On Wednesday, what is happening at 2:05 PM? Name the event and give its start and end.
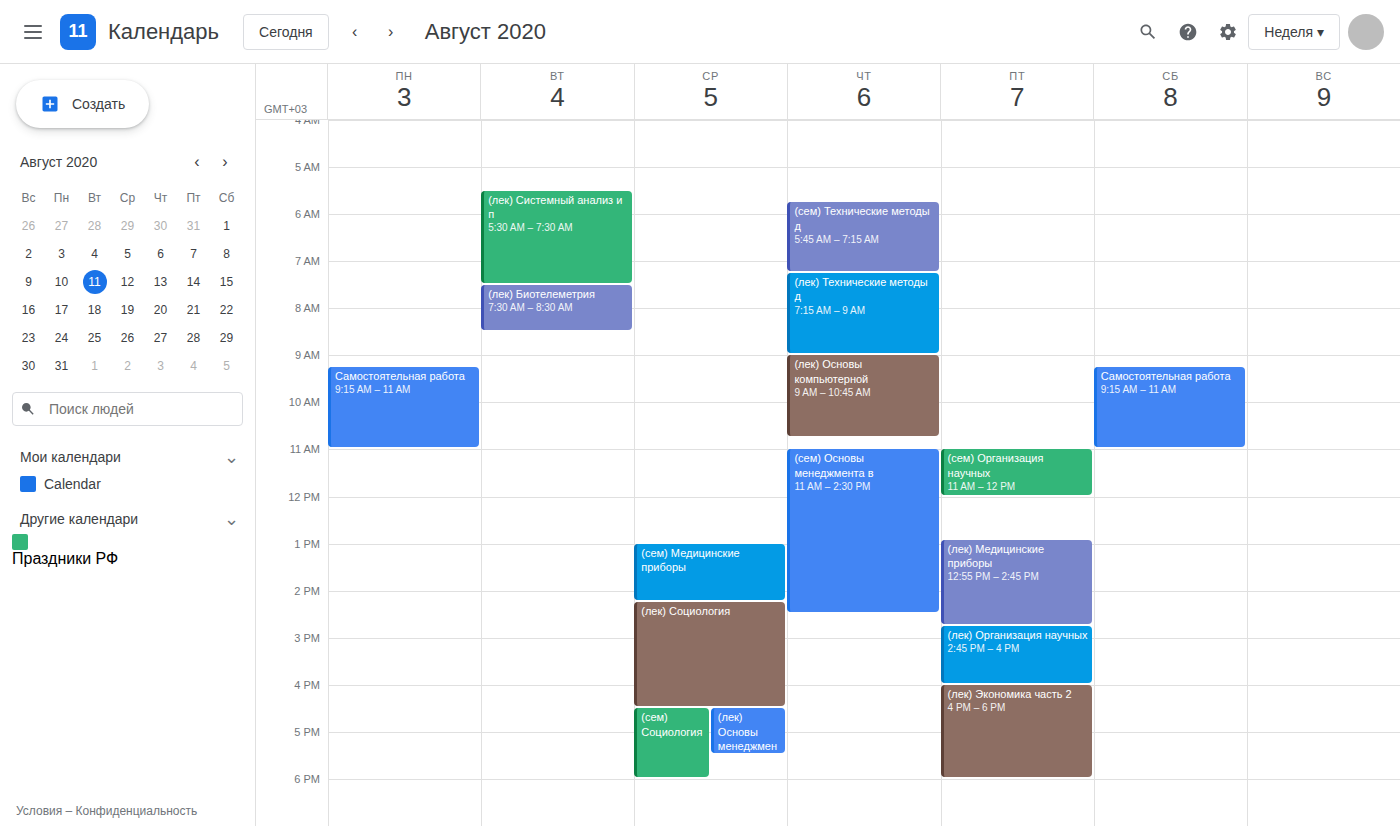
"(сем) Медицинские приборы", 1:00 PM to 2:15 PM